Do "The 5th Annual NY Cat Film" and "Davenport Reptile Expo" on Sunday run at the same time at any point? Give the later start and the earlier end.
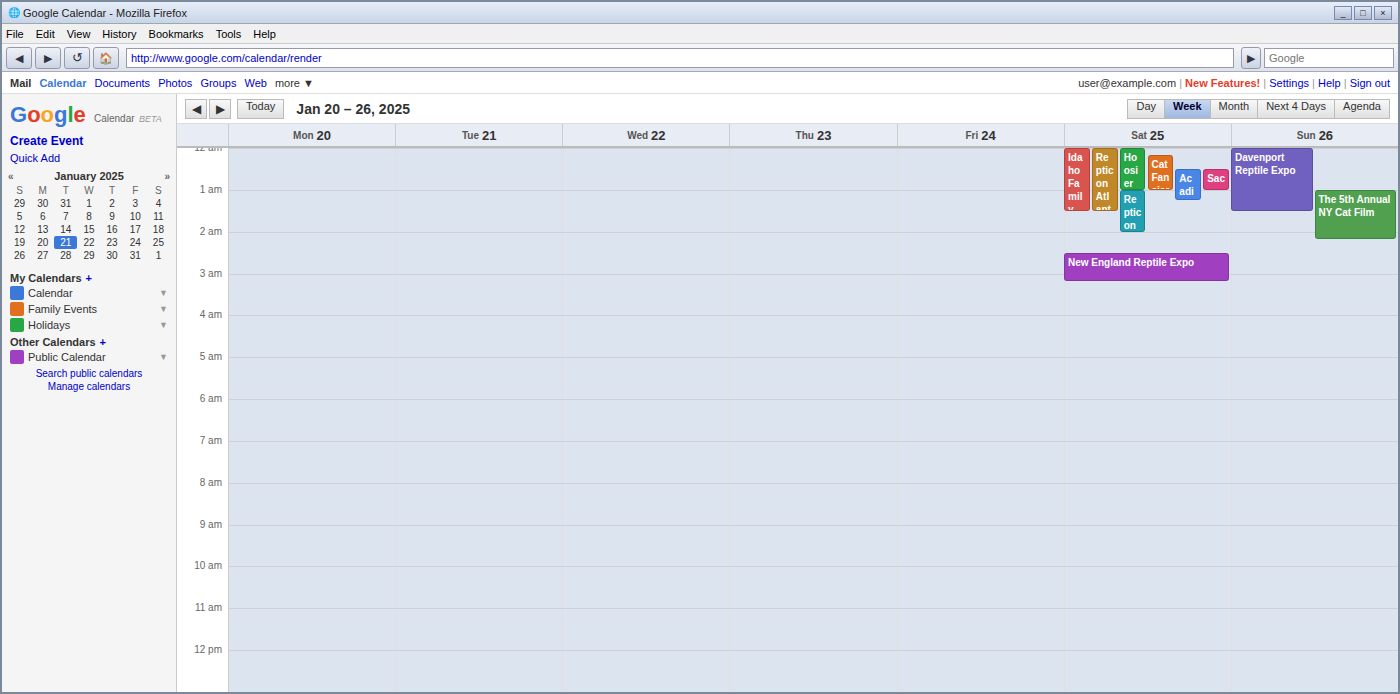
"The 5th Annual NY Cat Film" starts at 1:00 AM, before "Davenport Reptile Expo" ends at 1:30 AM -- they overlap.